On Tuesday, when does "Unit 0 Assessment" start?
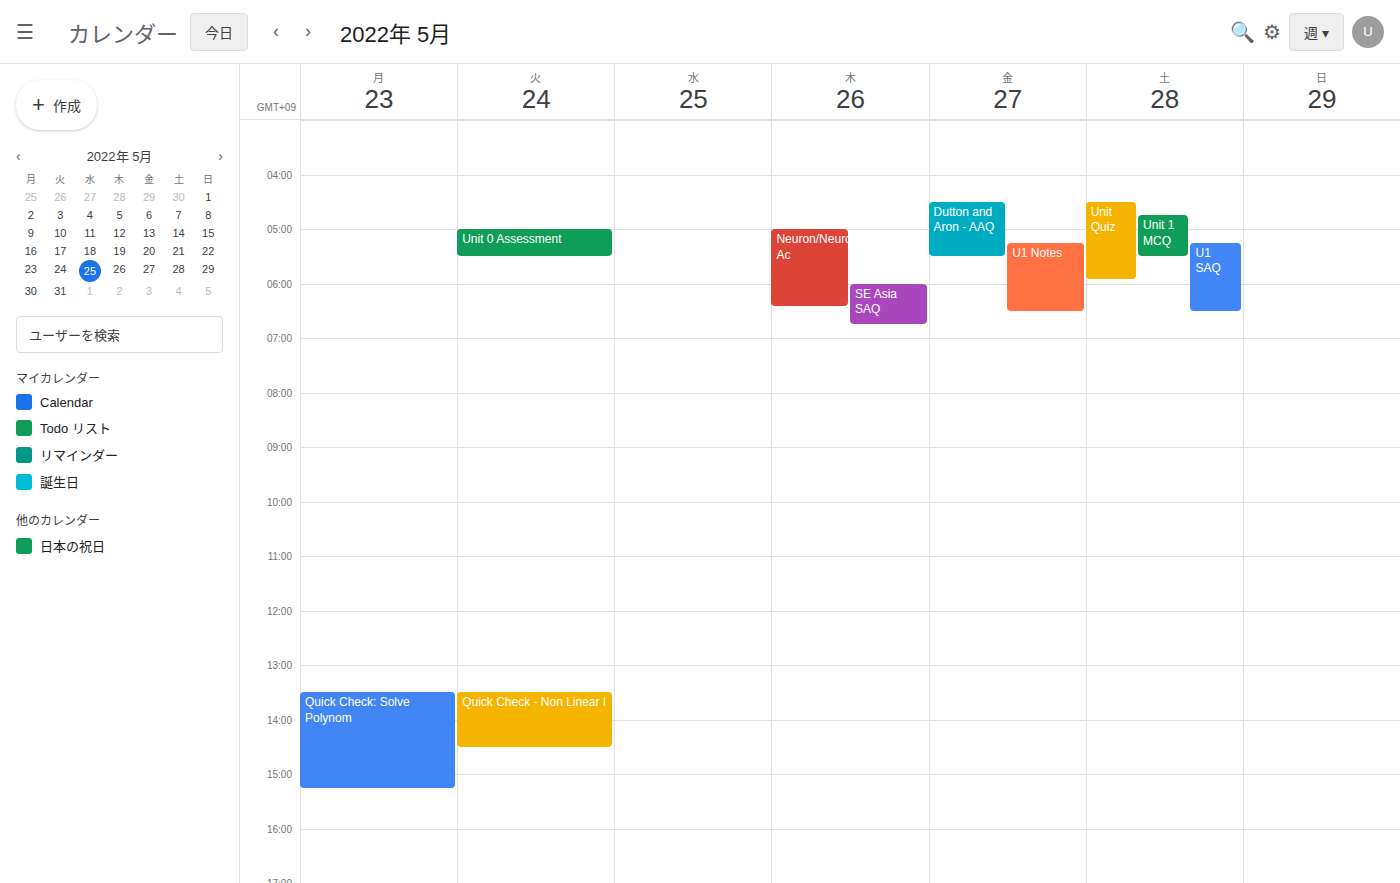
5:00 AM